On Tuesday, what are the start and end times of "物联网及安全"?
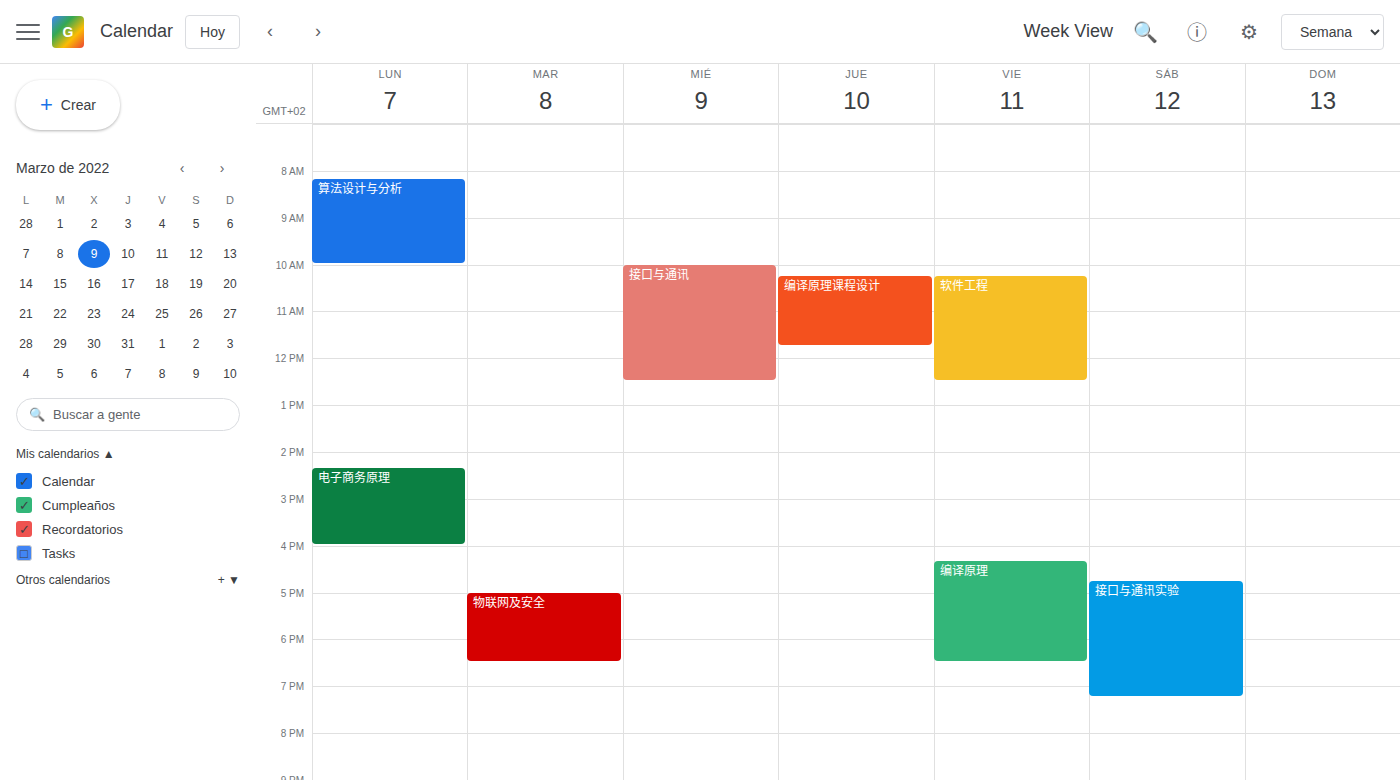
5:00 PM to 6:30 PM